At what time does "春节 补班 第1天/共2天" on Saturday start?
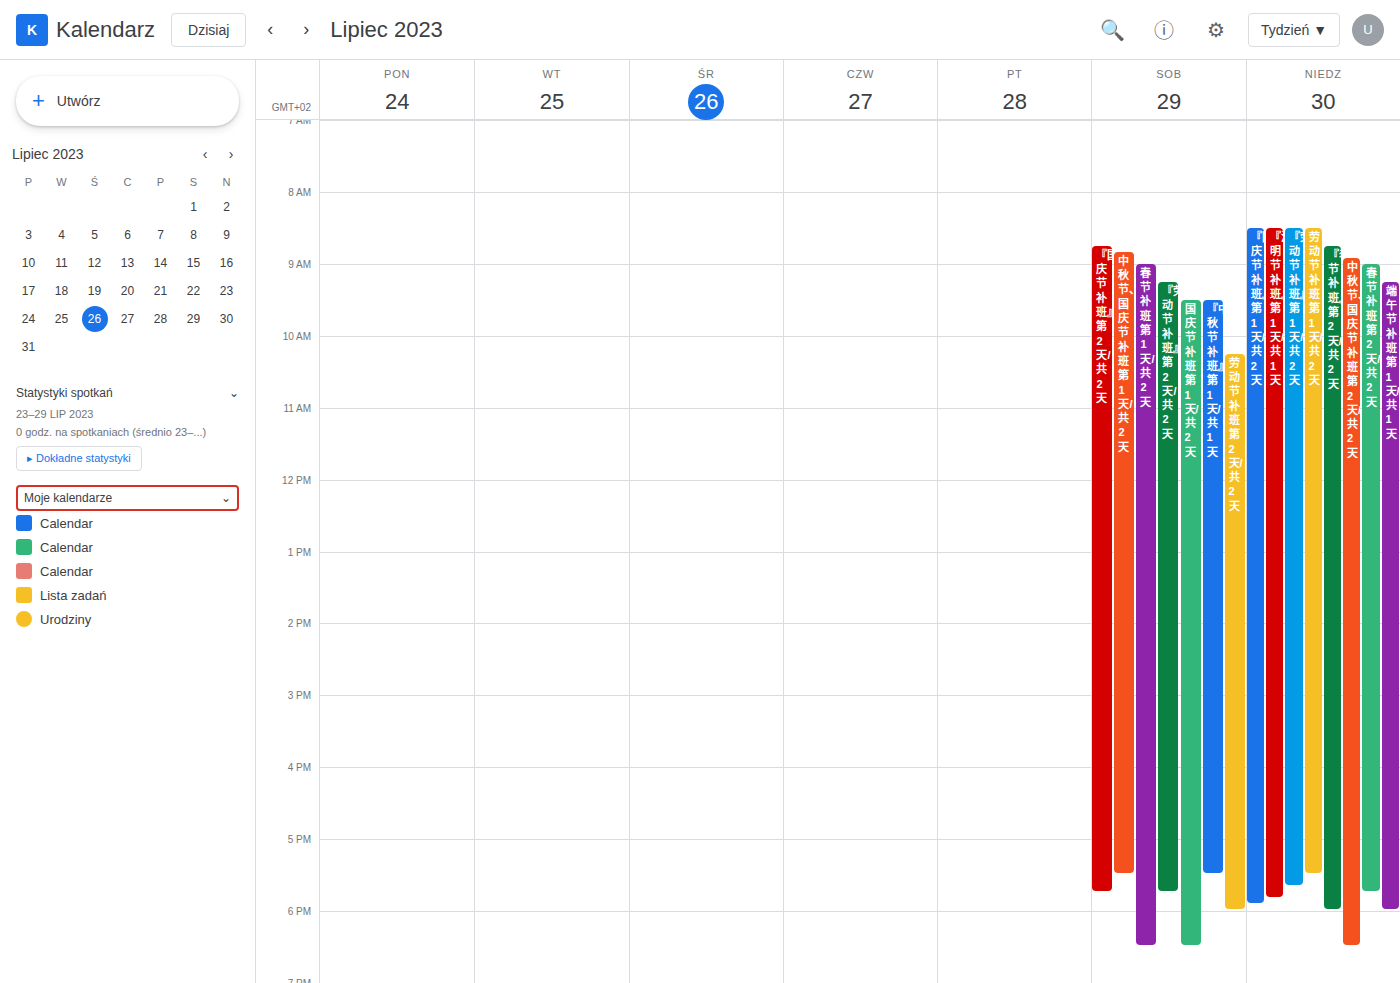
9:00 AM